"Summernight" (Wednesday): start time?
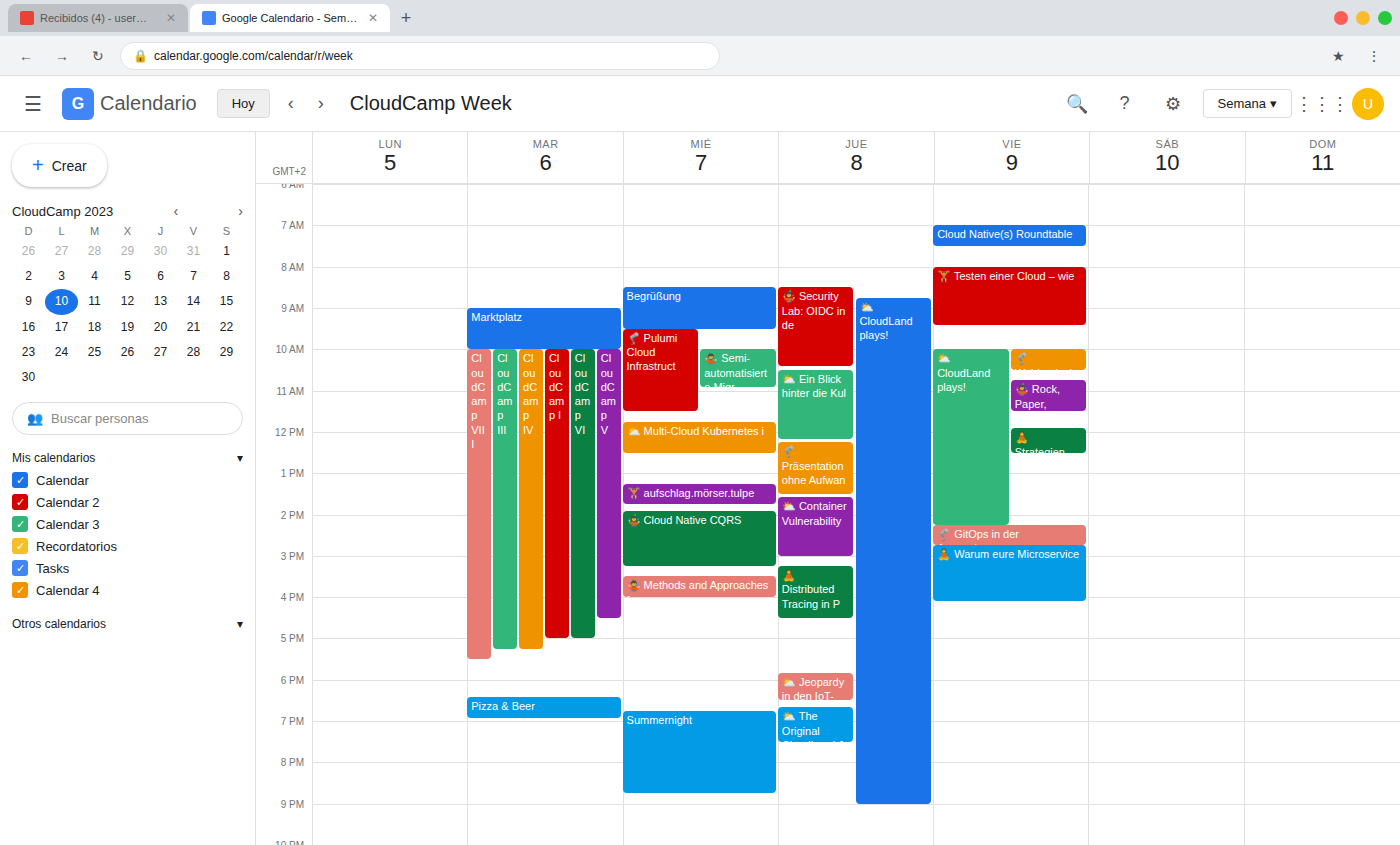
6:45 PM